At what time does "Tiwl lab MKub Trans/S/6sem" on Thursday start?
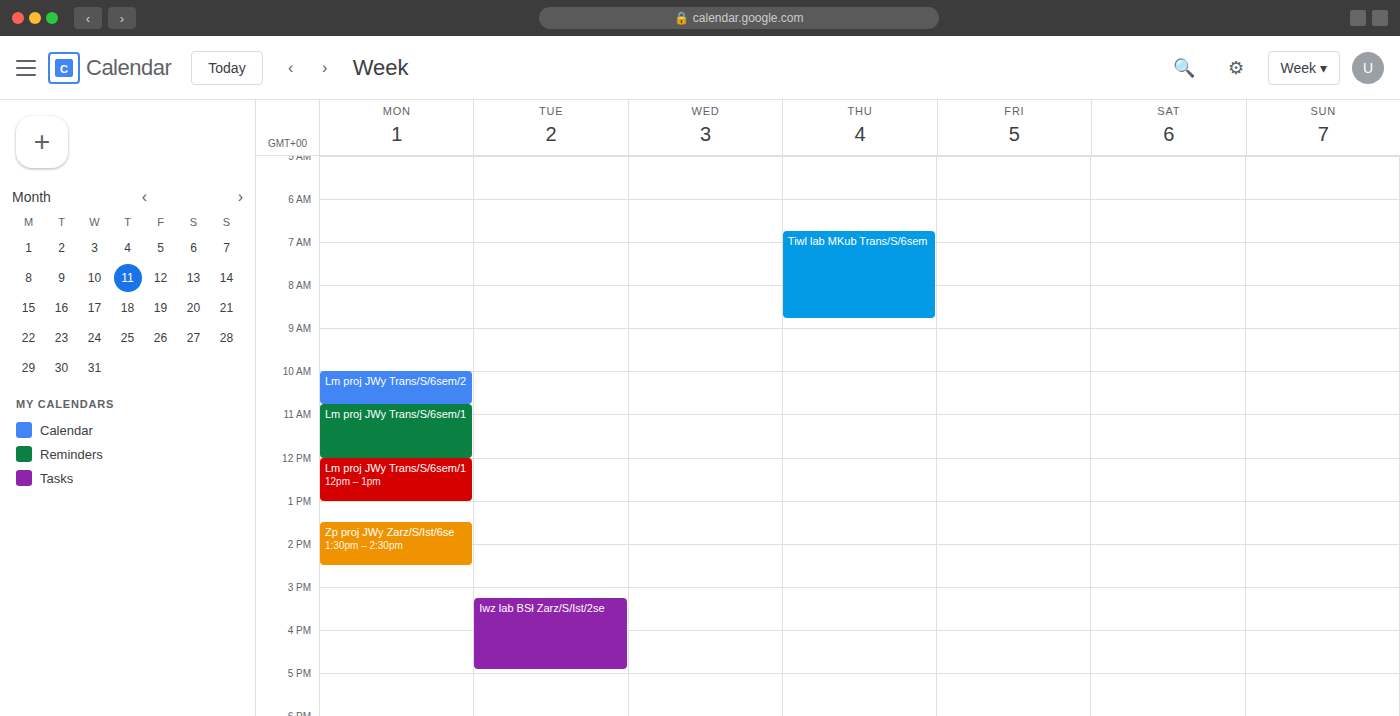
6:45 AM